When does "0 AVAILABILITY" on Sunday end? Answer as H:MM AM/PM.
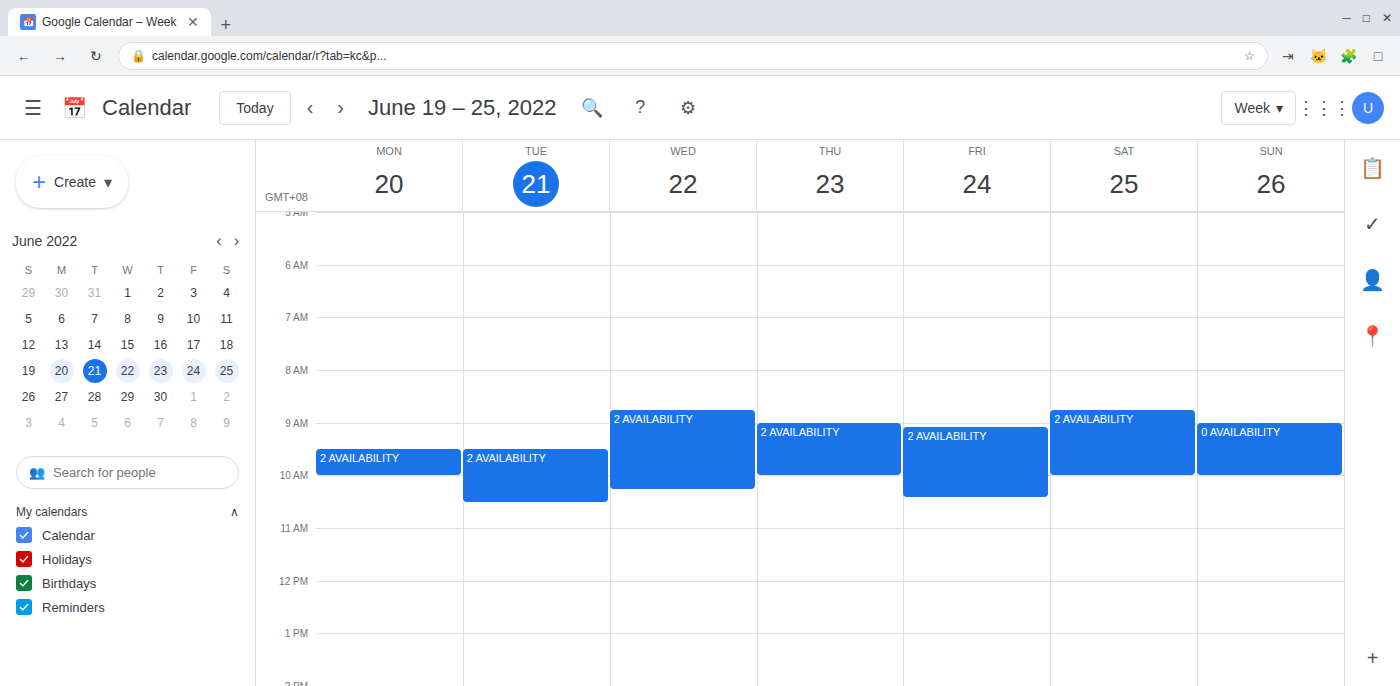
10:00 AM